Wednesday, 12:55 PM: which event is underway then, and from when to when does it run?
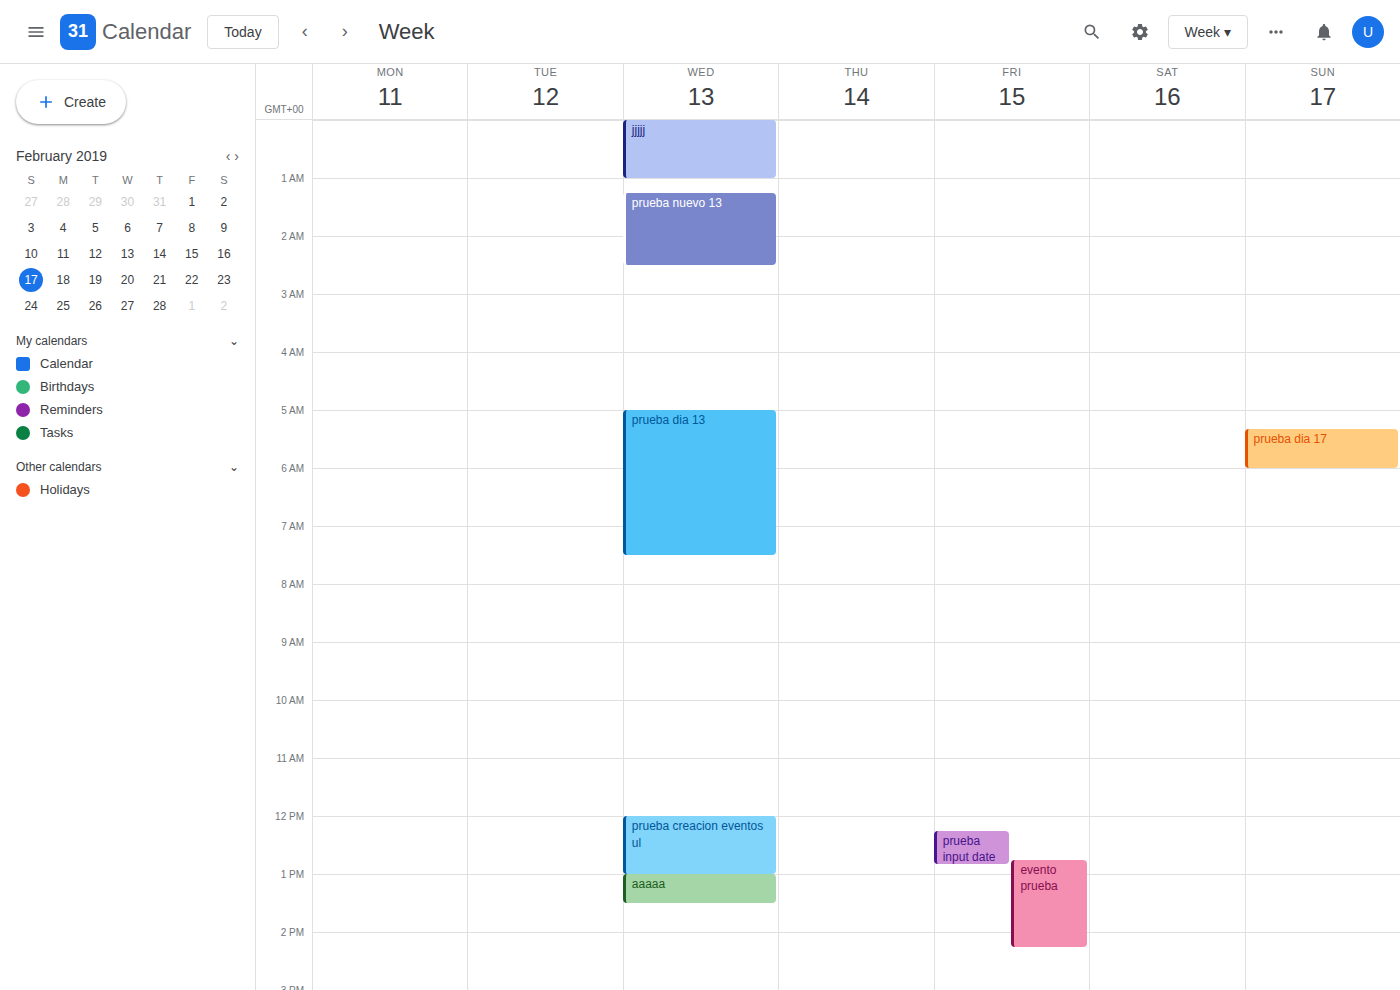
"prueba creacion eventos ul", 12:00 PM to 1:00 PM